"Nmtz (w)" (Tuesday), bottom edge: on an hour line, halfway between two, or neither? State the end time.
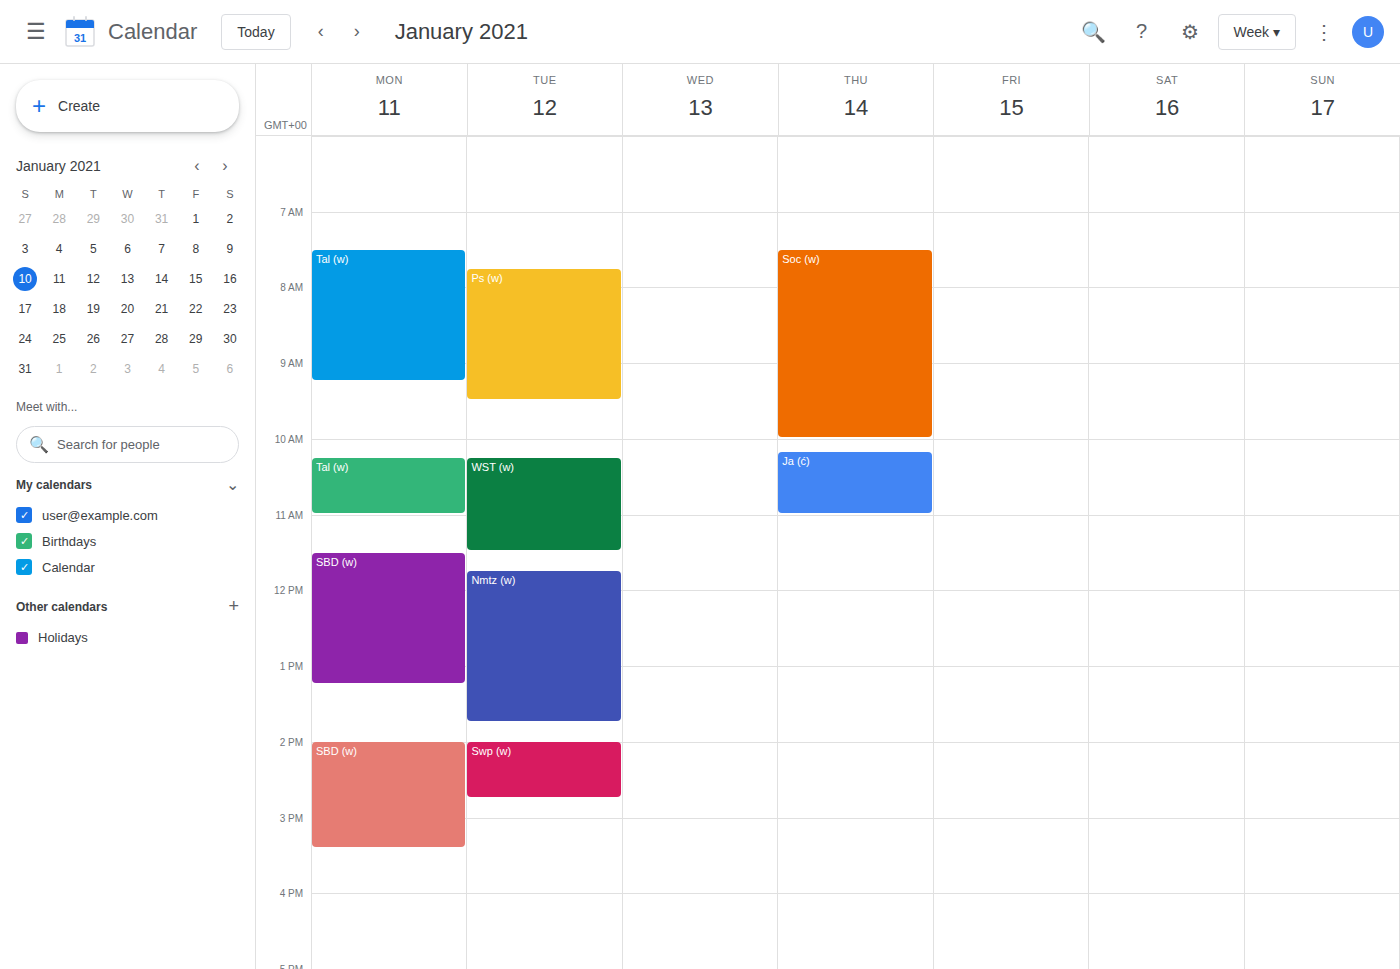
1:45 PM -- neither: three quarters of the way from the 1 PM line to the 2 PM line.